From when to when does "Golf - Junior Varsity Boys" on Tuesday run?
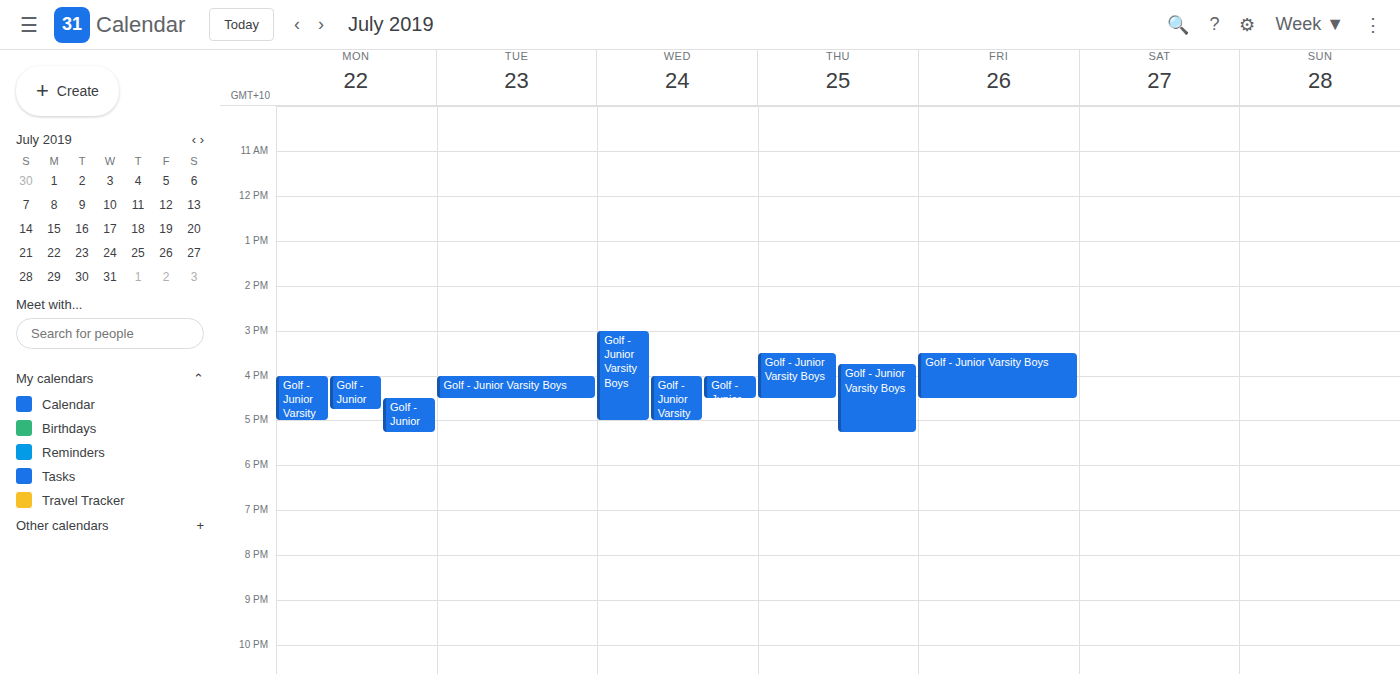
4:00 PM to 4:30 PM